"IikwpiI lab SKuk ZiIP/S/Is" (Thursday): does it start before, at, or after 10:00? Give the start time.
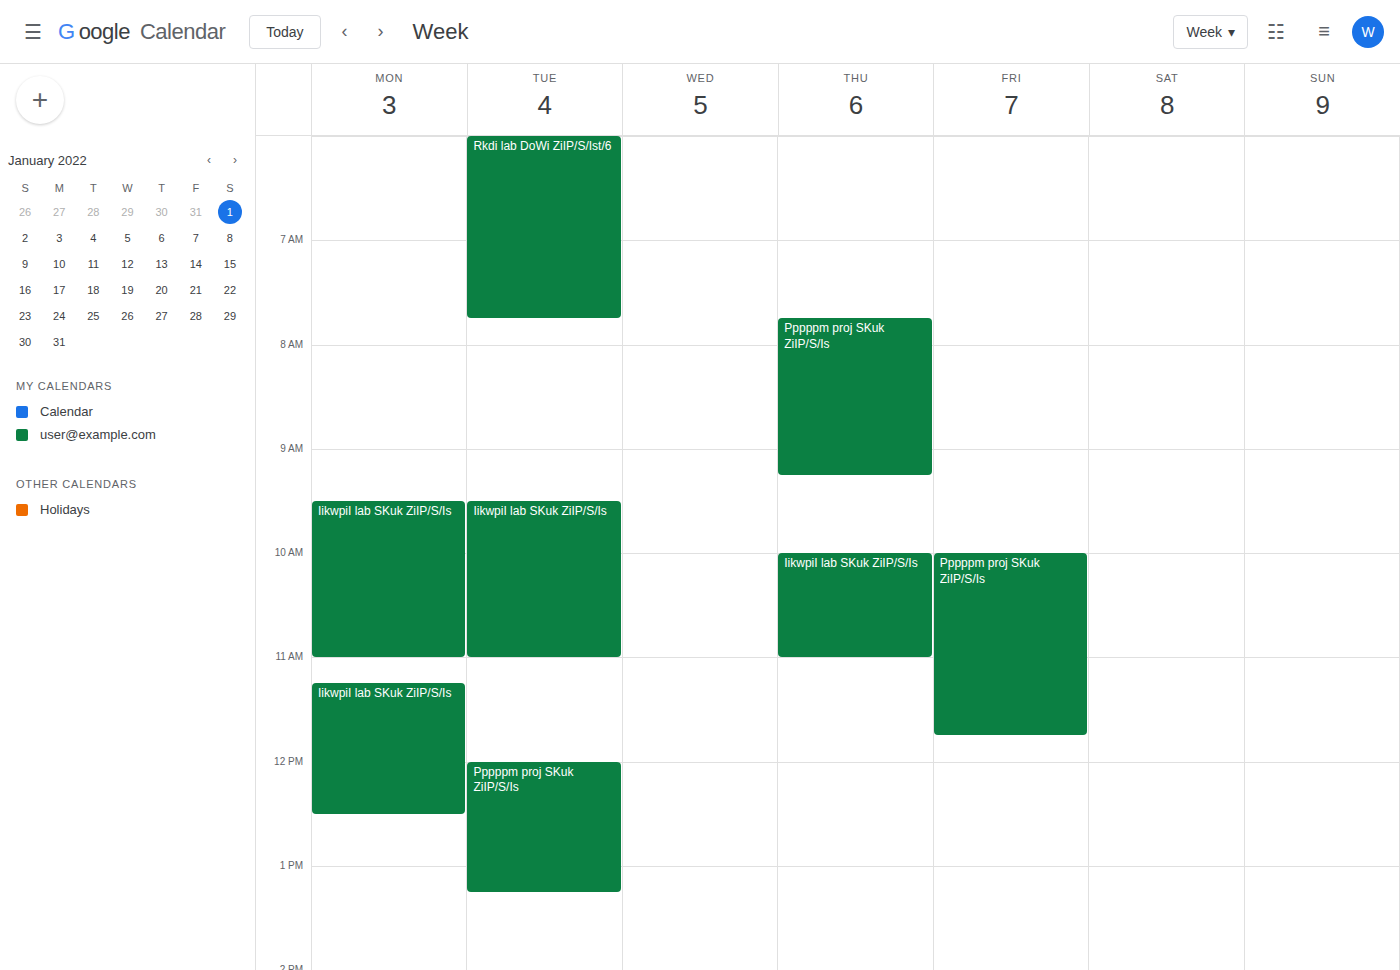
10:00 -- exactly at 10:00, on the 10:00 line.